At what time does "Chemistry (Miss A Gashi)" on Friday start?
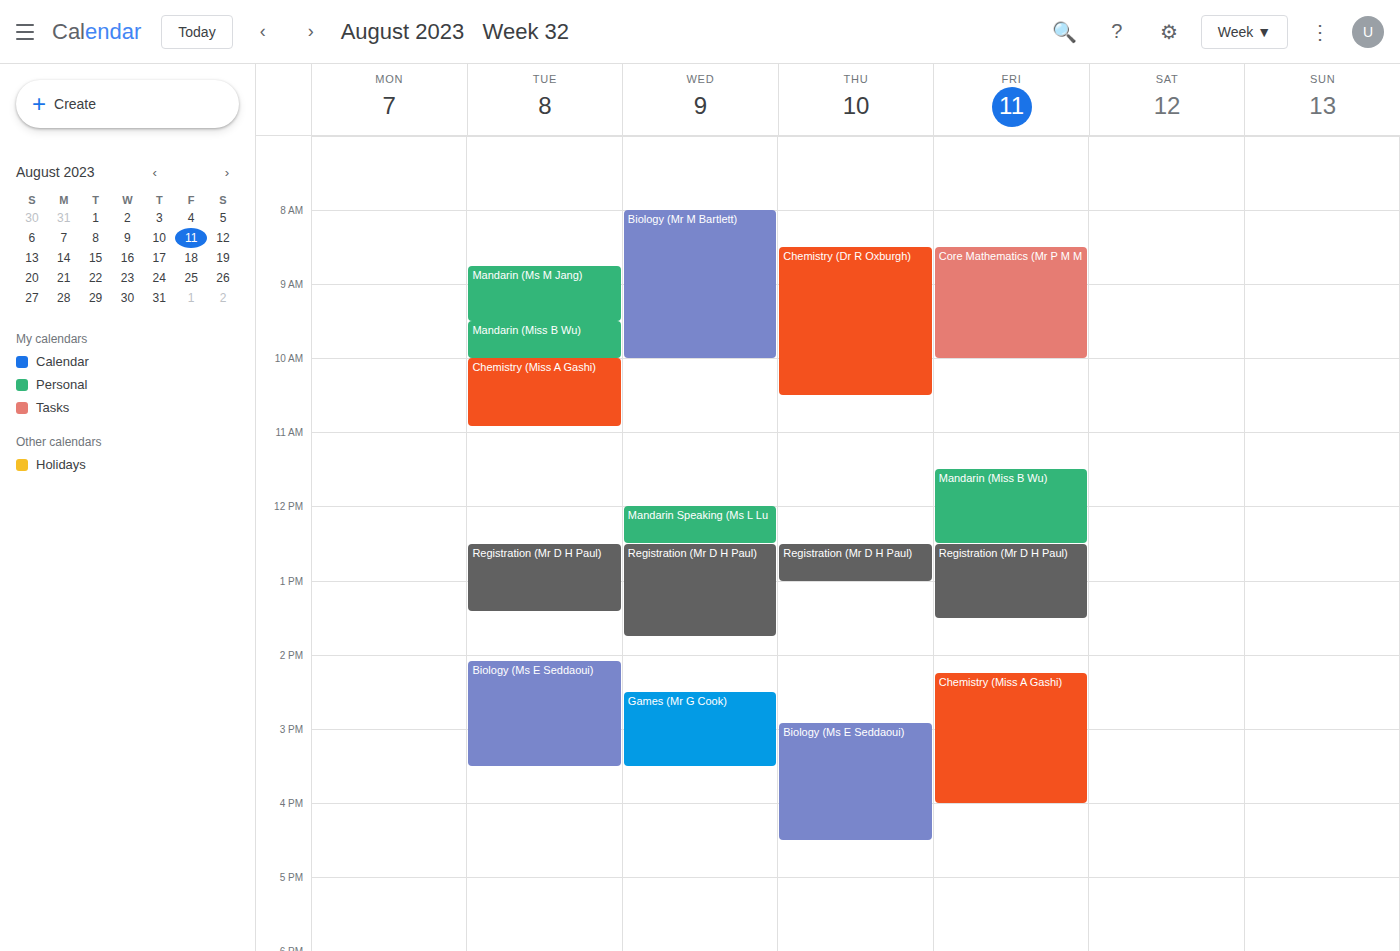
14:15